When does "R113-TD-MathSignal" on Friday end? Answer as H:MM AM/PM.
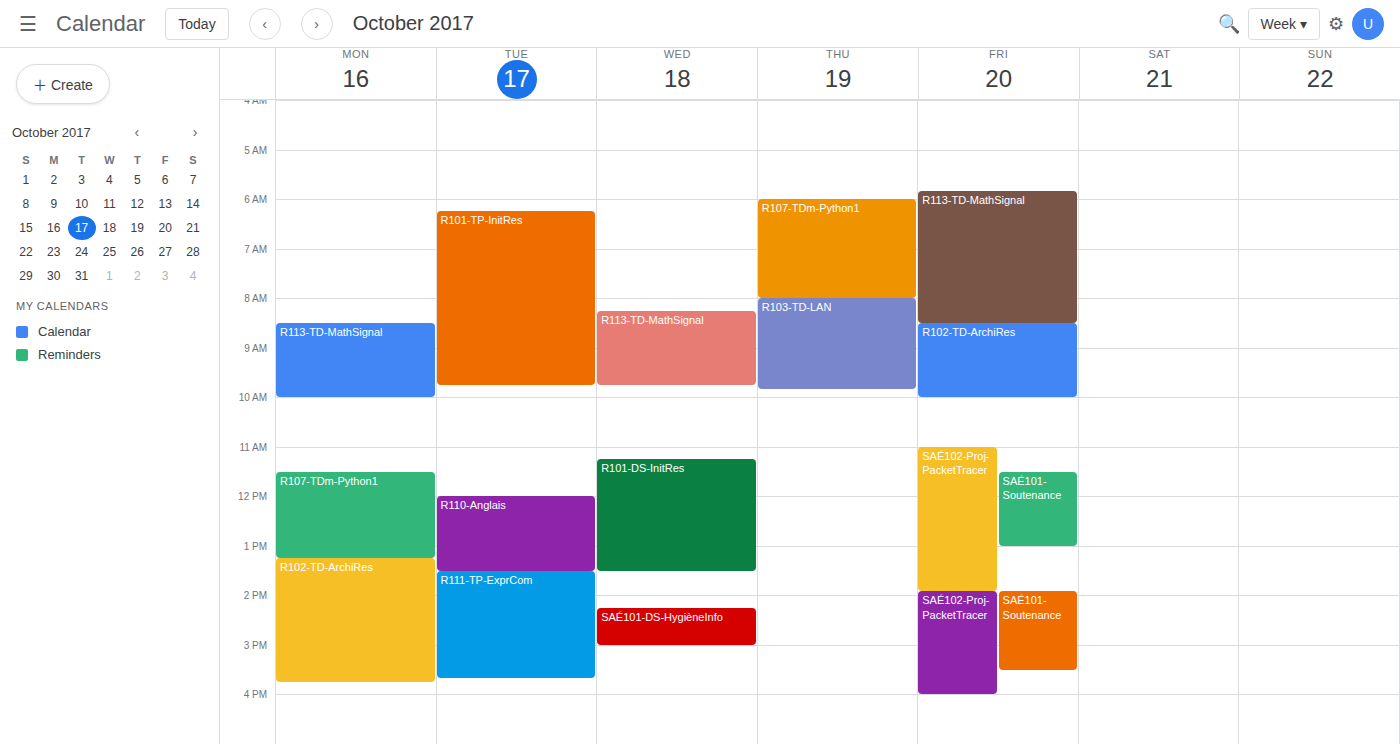
8:30 AM